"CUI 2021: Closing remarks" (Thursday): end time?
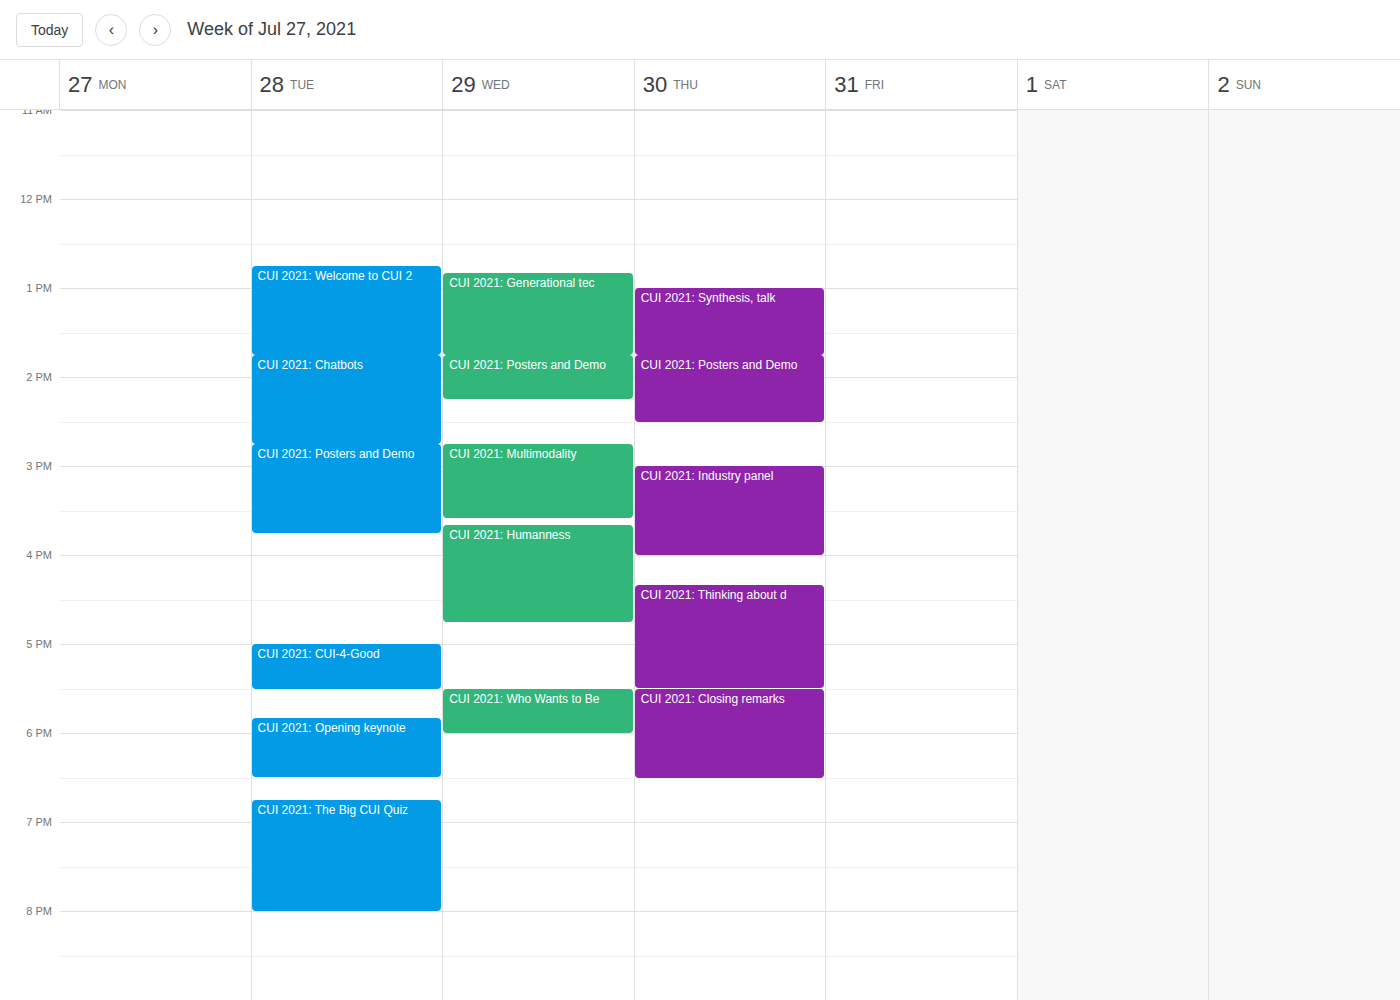
6:30 PM